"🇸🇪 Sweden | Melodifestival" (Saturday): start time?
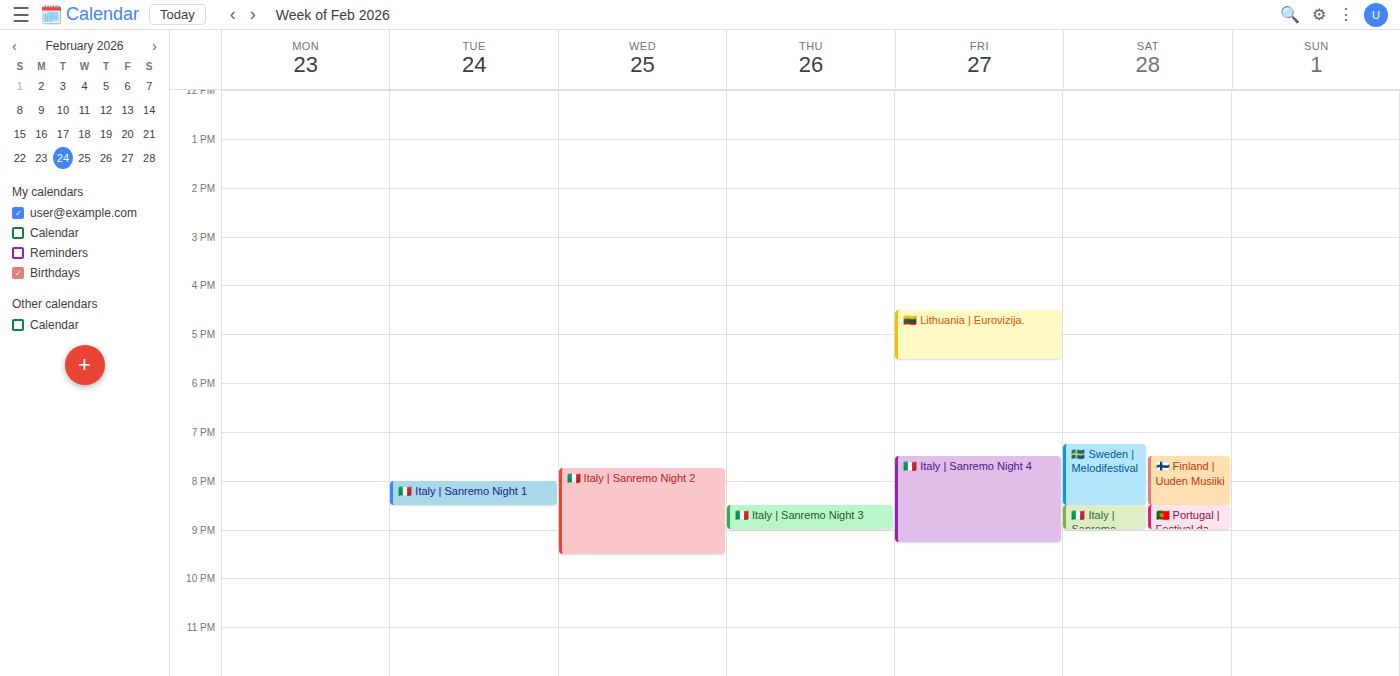
7:15 PM